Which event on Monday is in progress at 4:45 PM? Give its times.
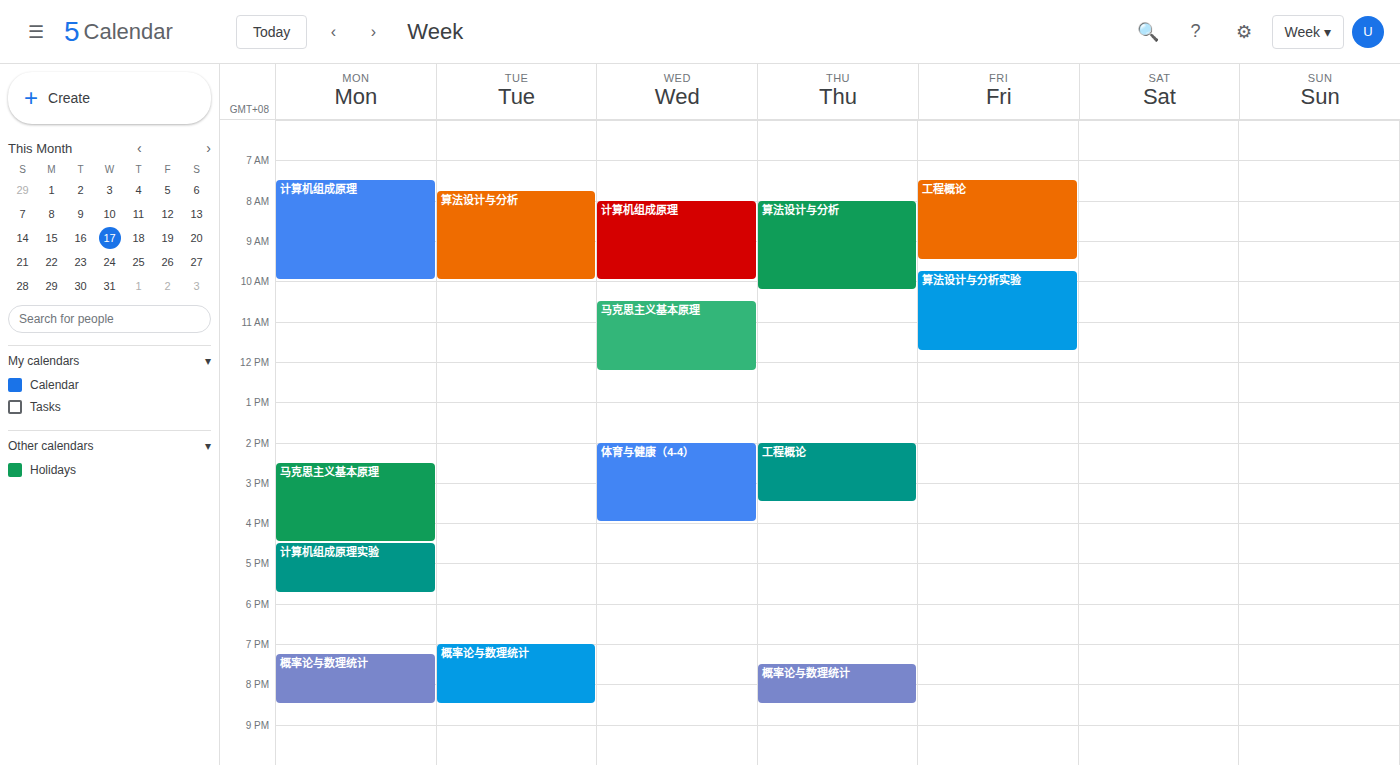
"计算机组成原理实验", 4:30 PM to 5:45 PM